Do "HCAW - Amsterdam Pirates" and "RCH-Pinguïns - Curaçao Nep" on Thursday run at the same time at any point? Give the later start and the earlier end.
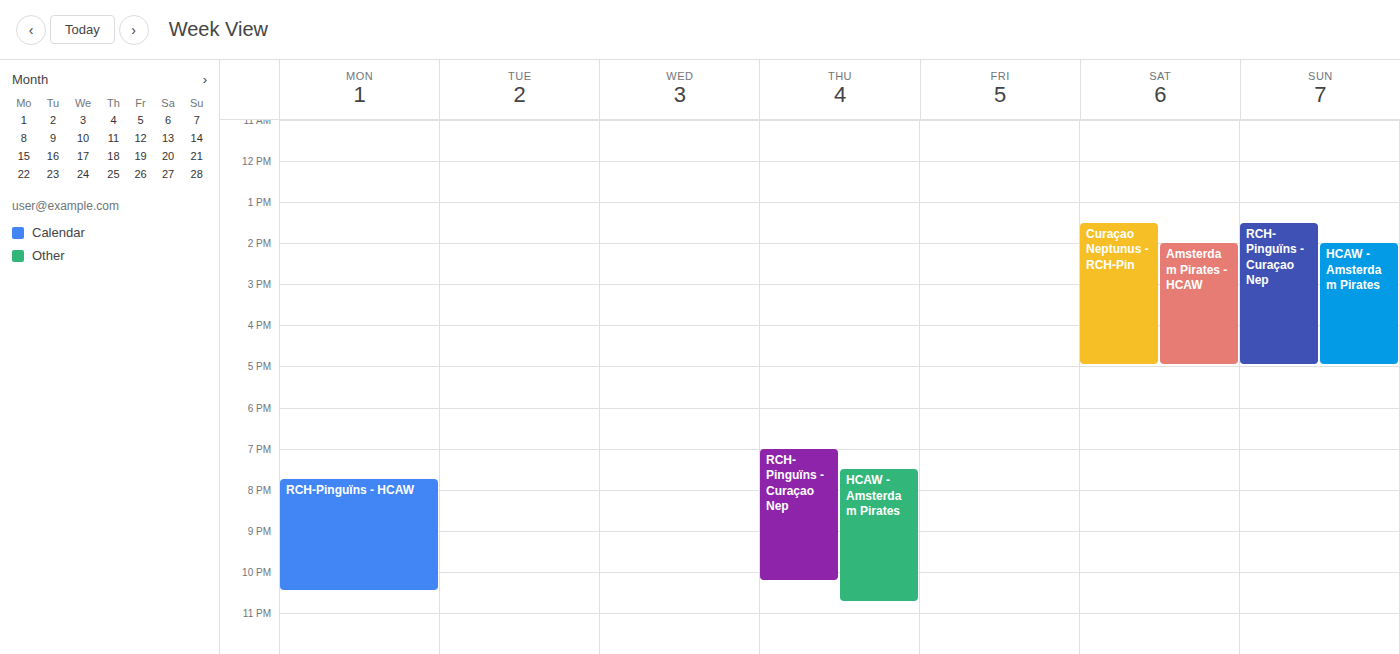
"HCAW - Amsterdam Pirates" starts at 19:30, before "RCH-Pinguïns - Curaçao Nep" ends at 22:15 -- they overlap.